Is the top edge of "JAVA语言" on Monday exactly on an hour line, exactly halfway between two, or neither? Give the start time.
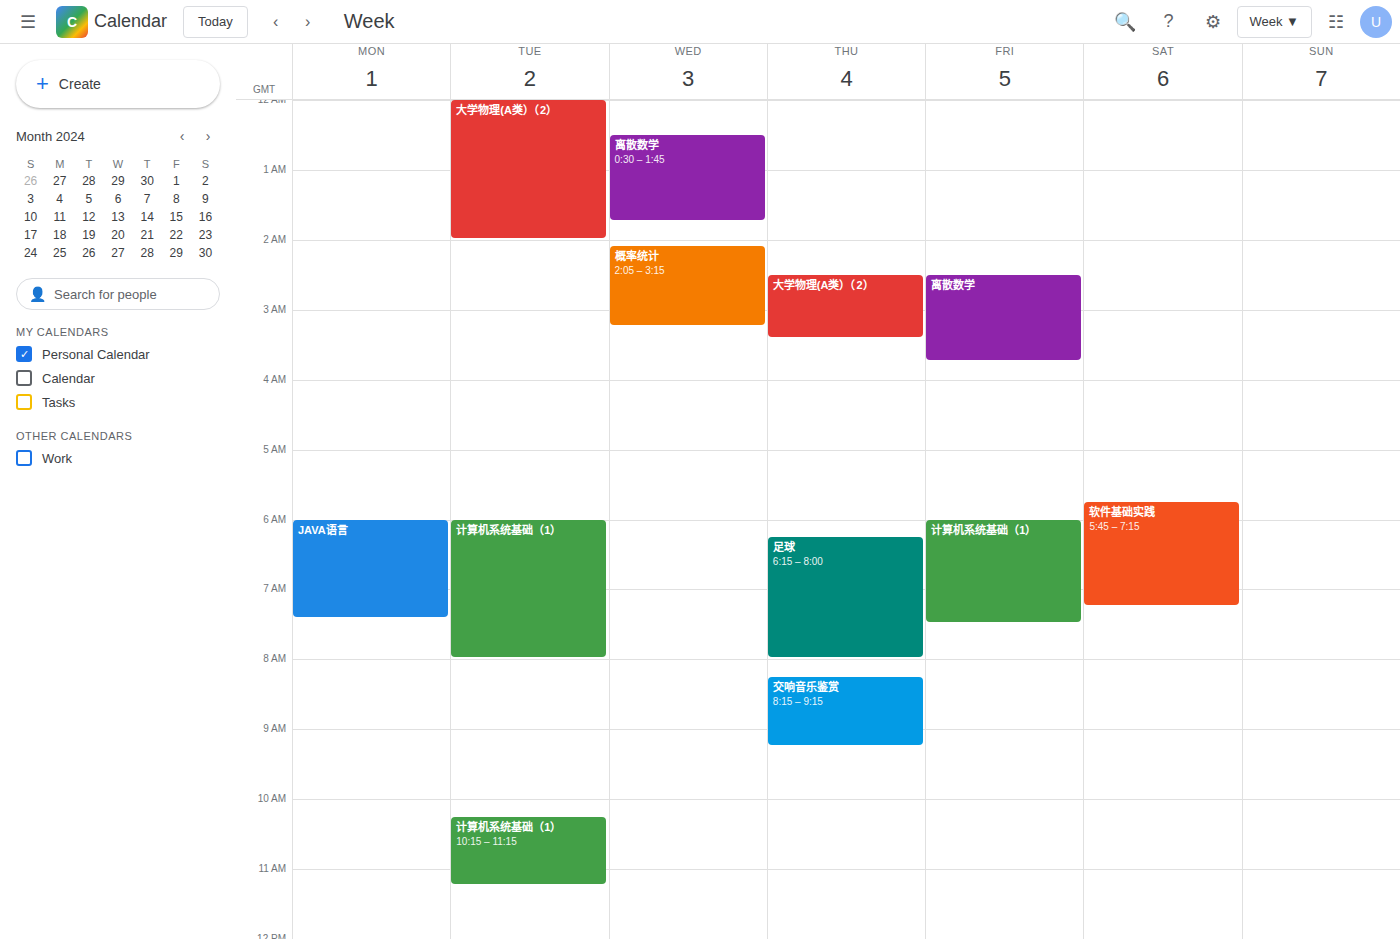
6:00 AM -- exactly on the 6 AM line.